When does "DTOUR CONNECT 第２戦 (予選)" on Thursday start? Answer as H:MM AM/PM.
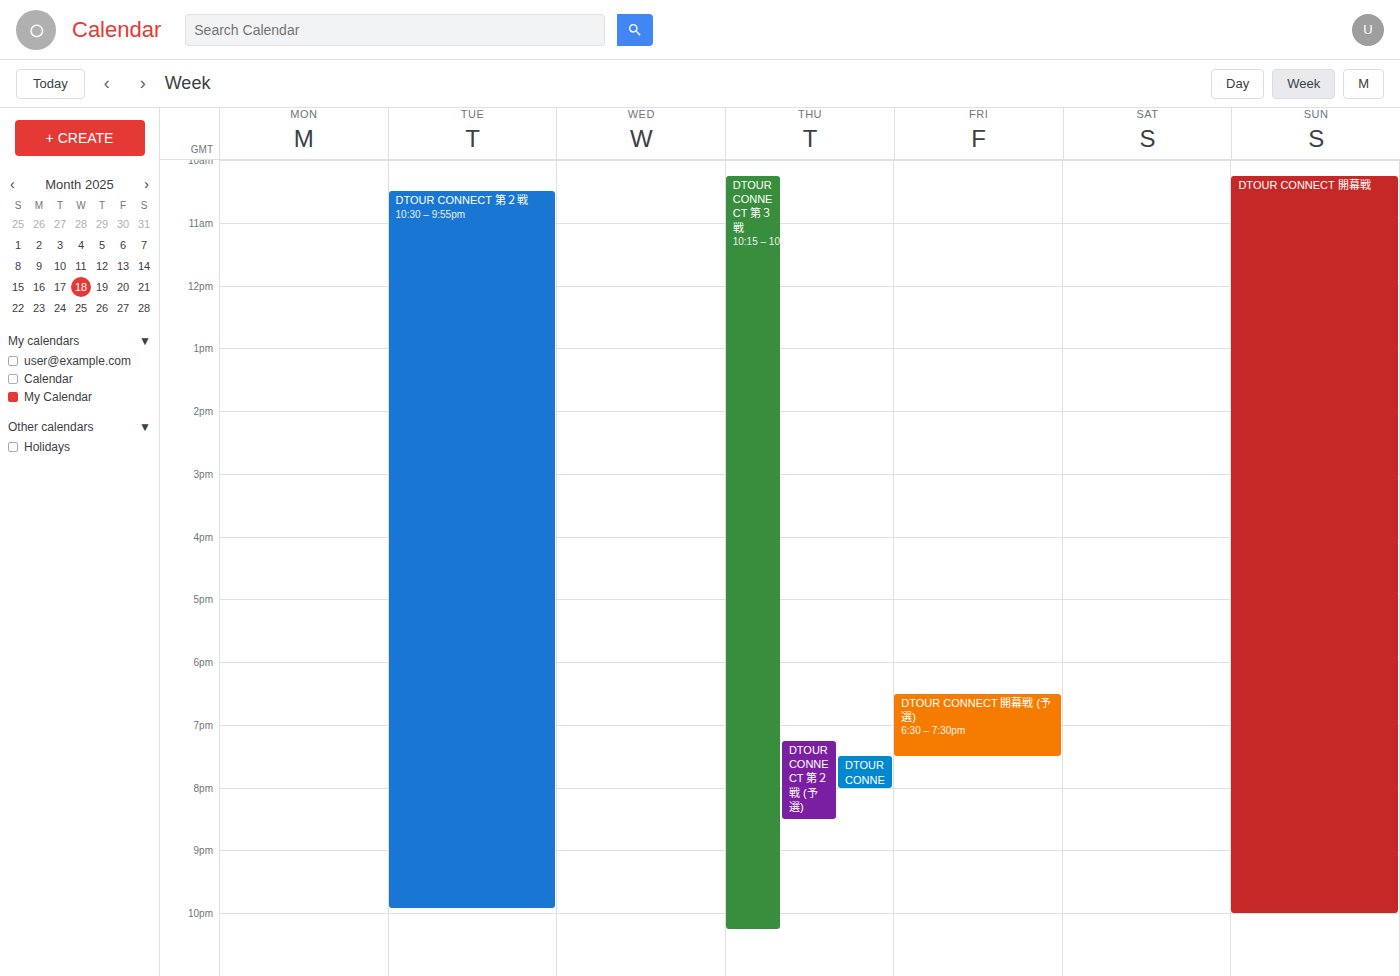
7:15 PM